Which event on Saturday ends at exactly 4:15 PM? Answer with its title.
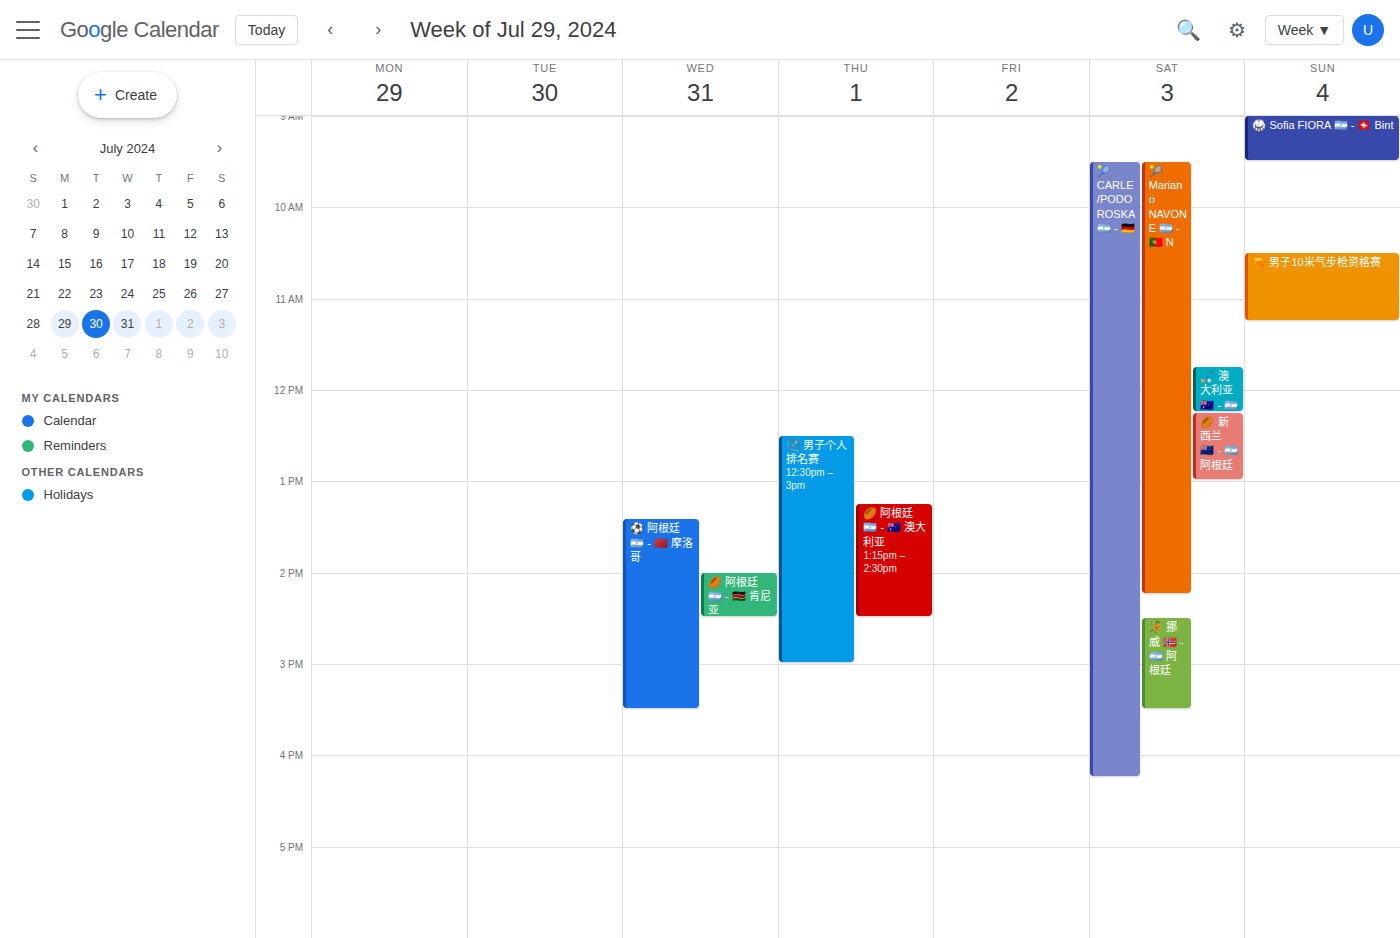
"🎾 CARLE/PODOROSKA 🇦🇷 - 🇩🇪"